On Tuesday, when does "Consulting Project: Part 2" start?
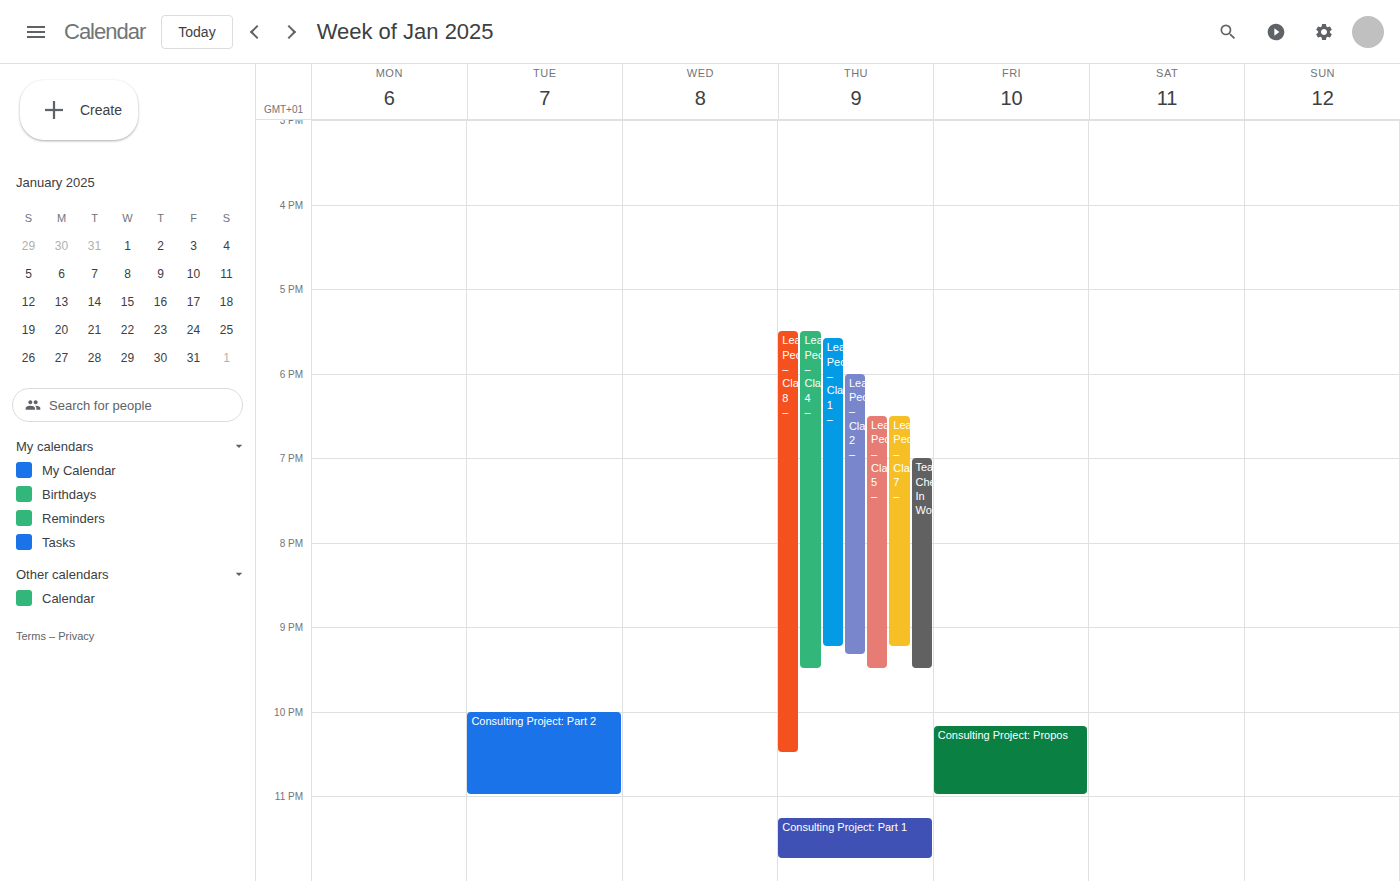
10:00 PM